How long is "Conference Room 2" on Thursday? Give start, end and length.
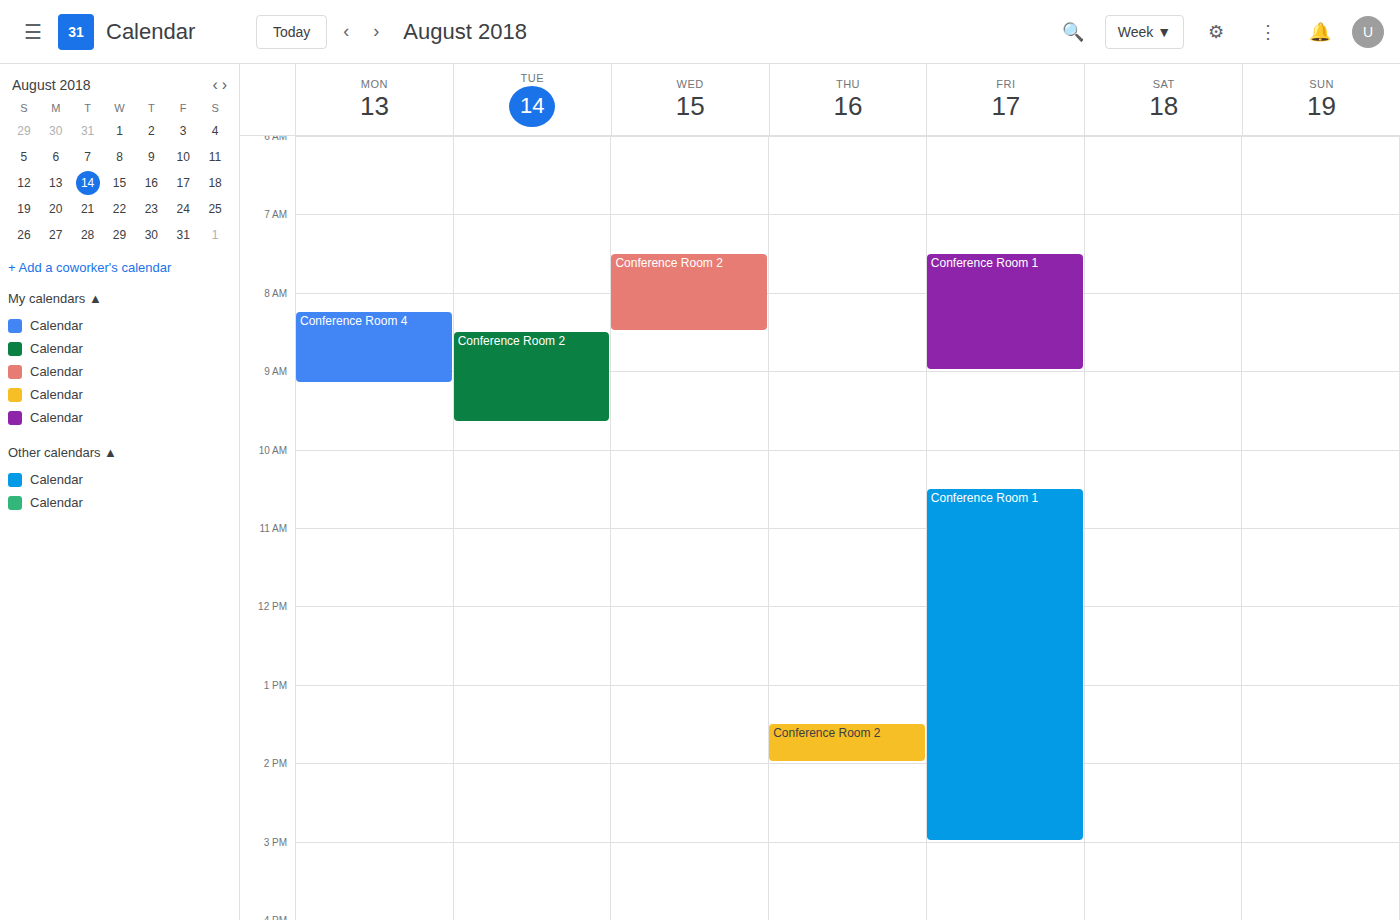
1:30 PM to 2:00 PM, 30 minutes